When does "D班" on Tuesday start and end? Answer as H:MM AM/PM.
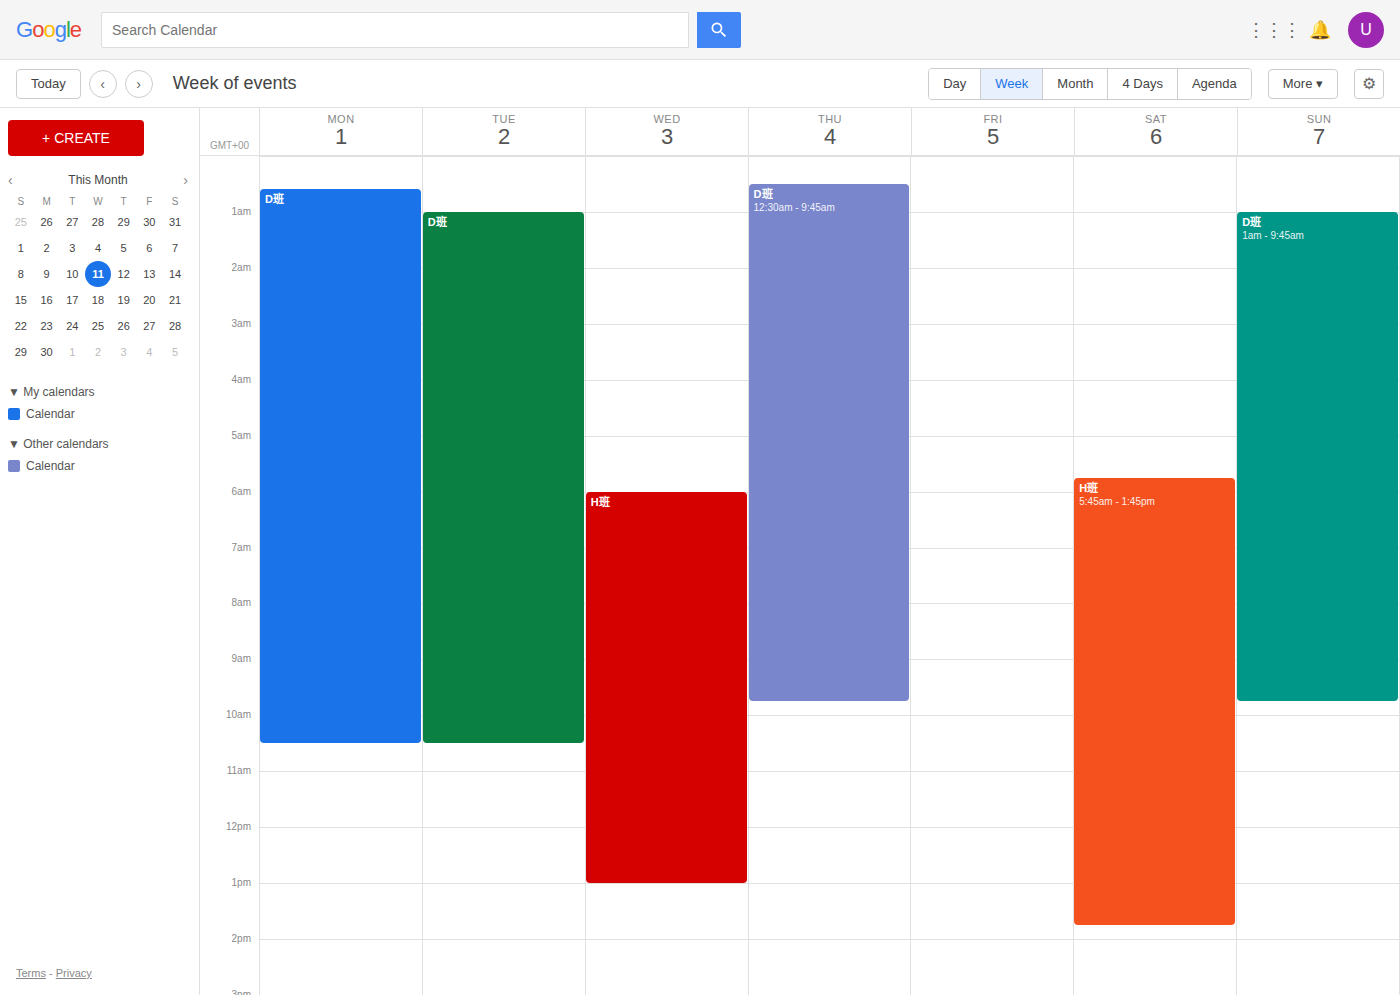
1:00 AM to 10:30 AM